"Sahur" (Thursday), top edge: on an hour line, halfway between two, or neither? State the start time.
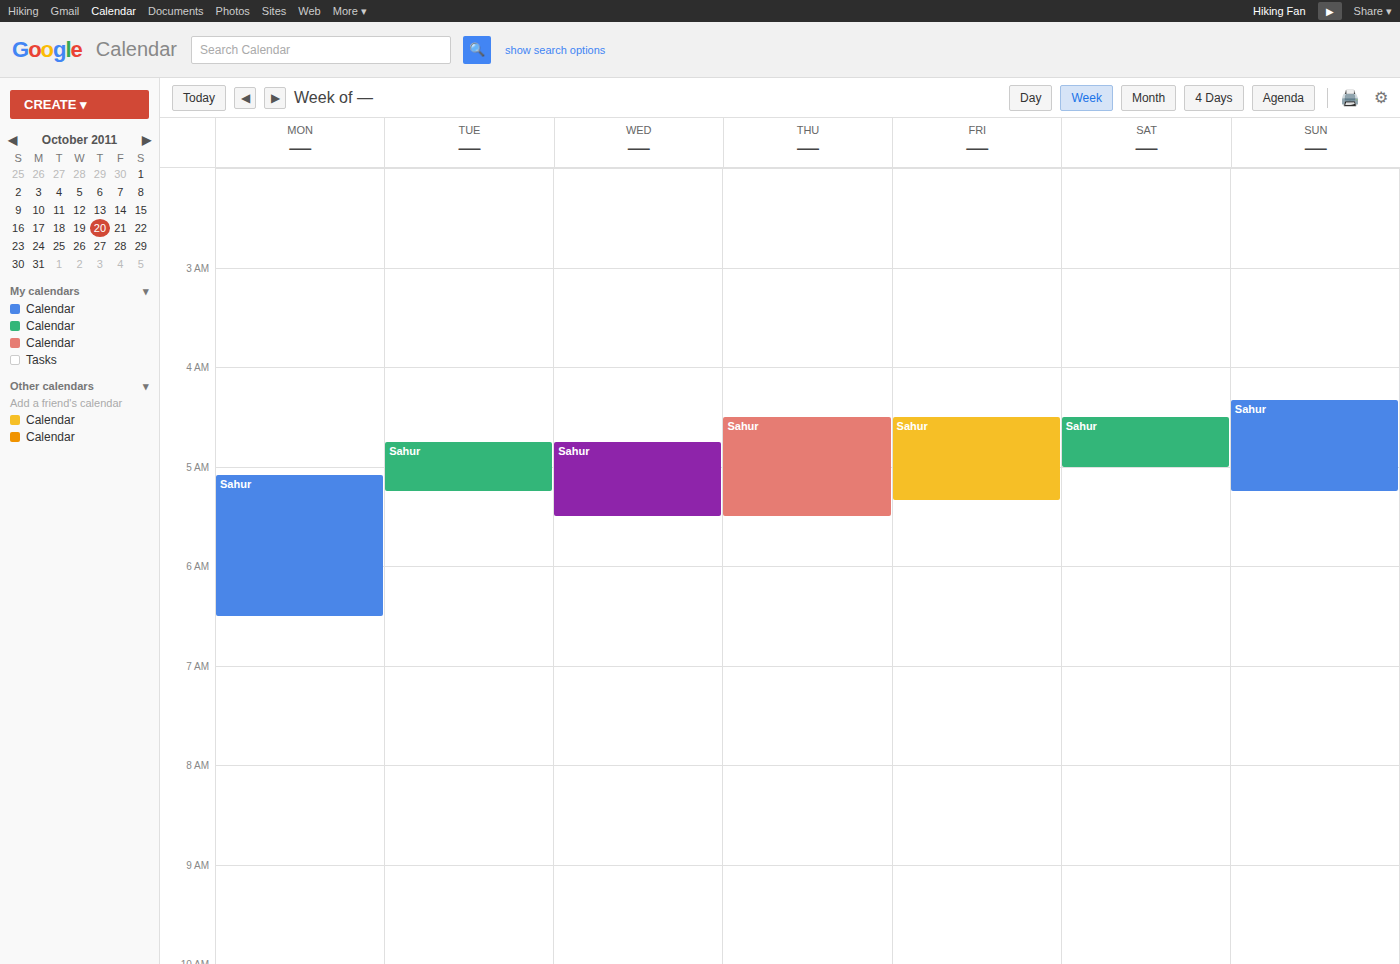
4:30 AM -- halfway between the 4 AM and 5 AM lines.